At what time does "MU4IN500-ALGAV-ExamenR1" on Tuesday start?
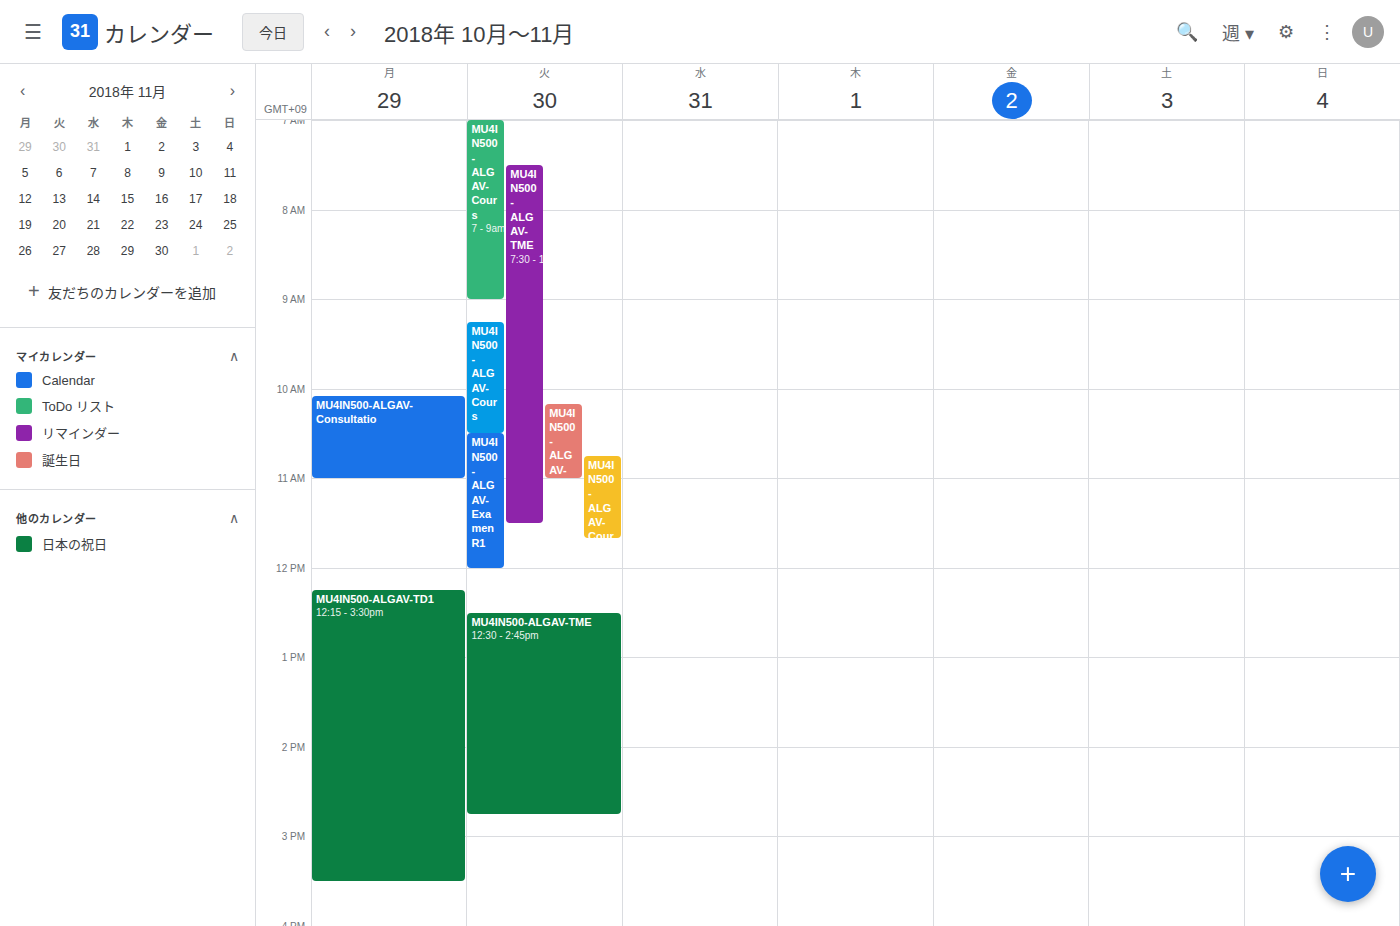
10:30